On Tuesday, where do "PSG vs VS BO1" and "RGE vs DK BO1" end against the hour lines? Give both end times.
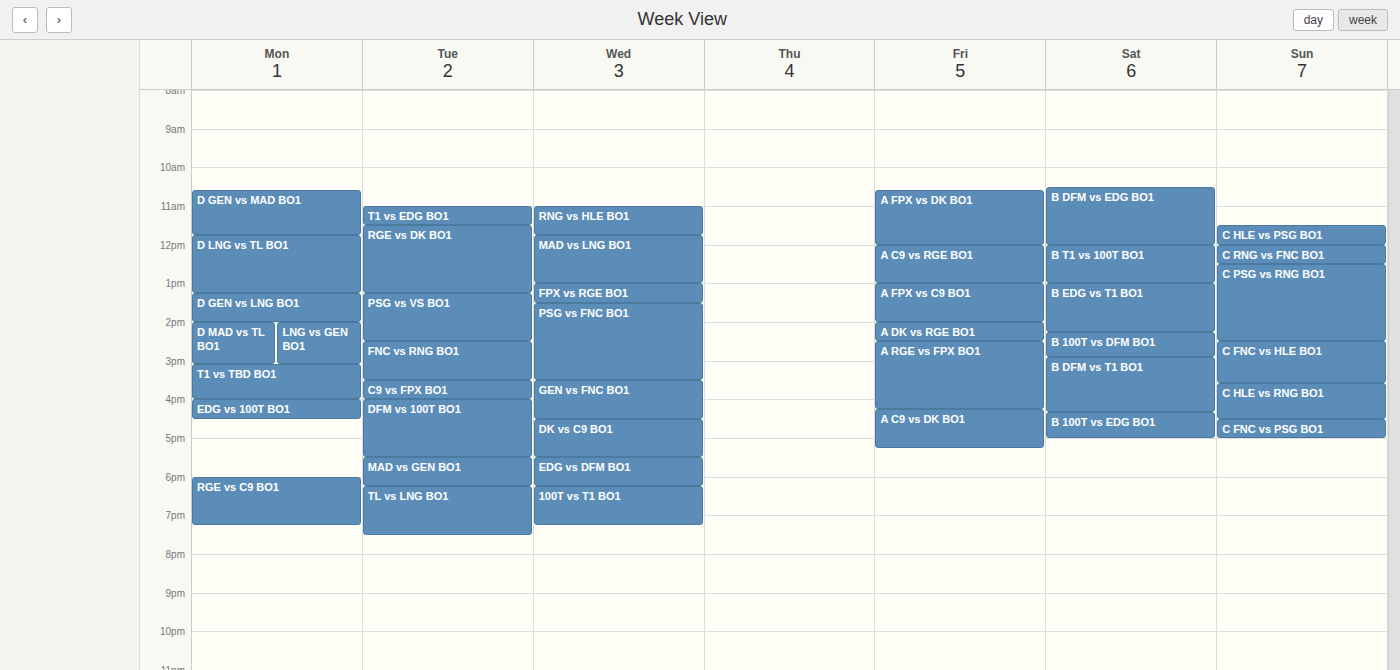
"PSG vs VS BO1": 14:30, halfway between the 14:00 and 15:00 lines. "RGE vs DK BO1": 13:15, neither: a quarter of the way from the 13:00 line to the 14:00 line.